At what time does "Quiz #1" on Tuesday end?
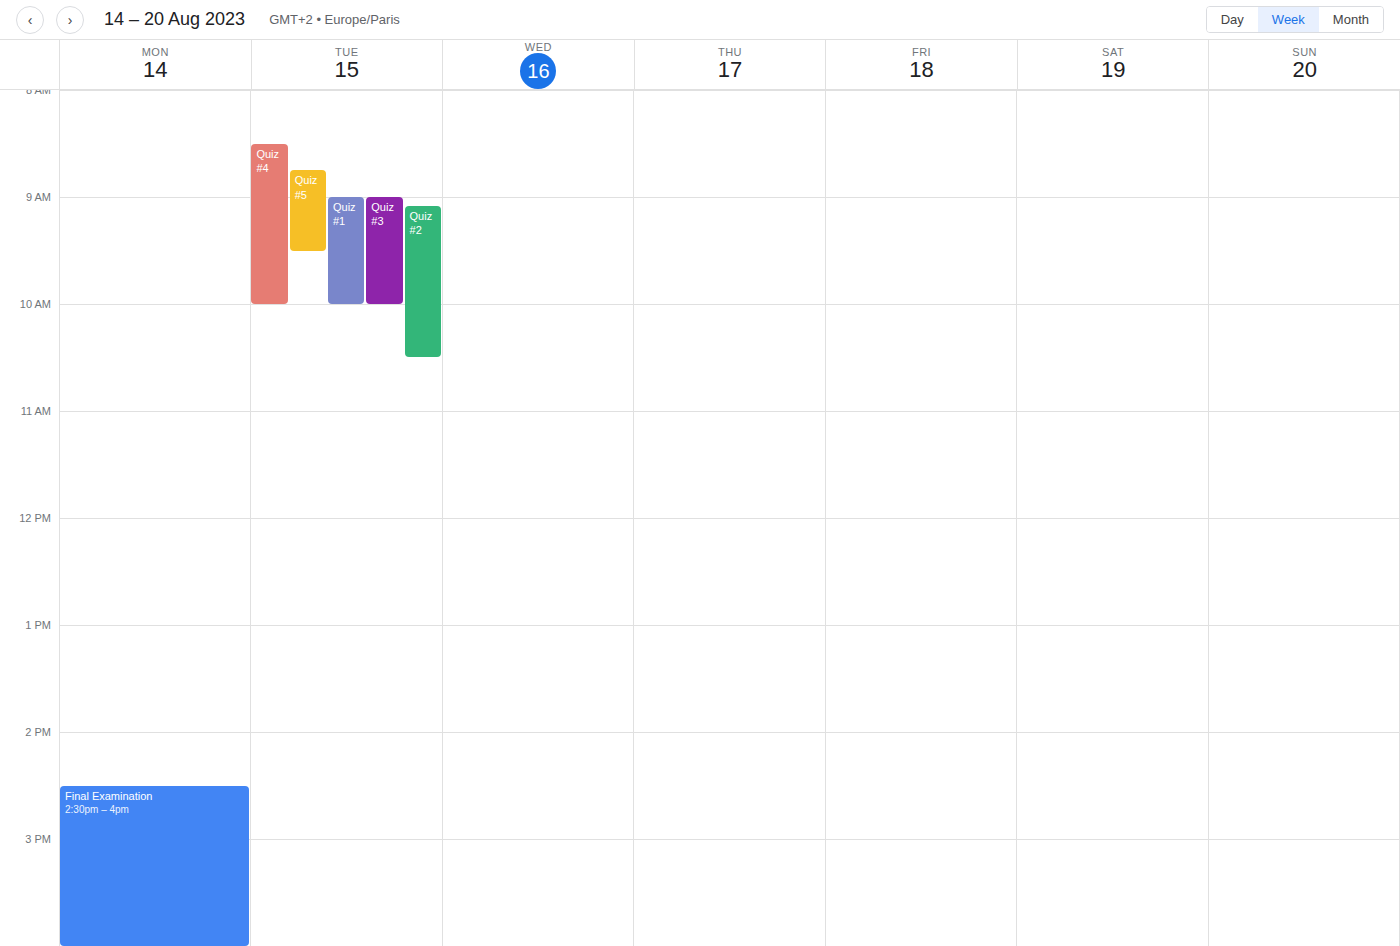
10:00 AM